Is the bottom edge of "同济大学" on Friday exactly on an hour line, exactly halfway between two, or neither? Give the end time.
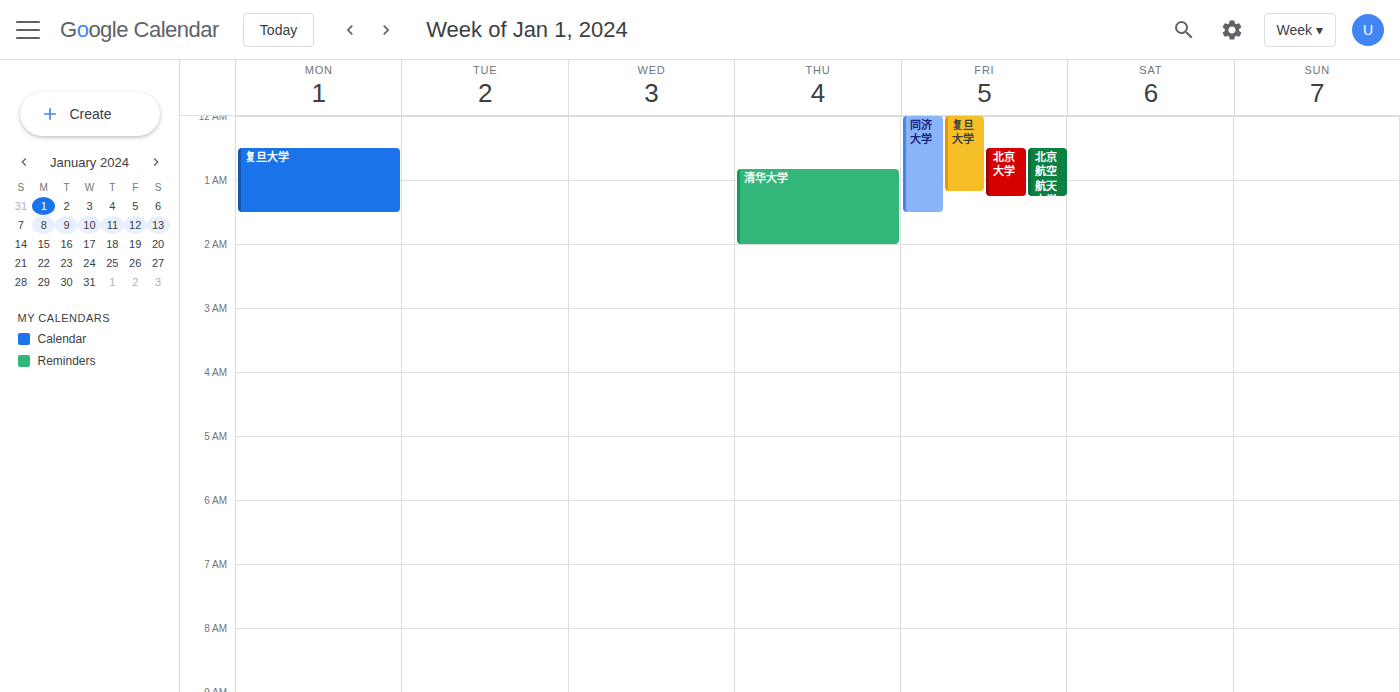
1:30 AM -- halfway between the 1 AM and 2 AM lines.